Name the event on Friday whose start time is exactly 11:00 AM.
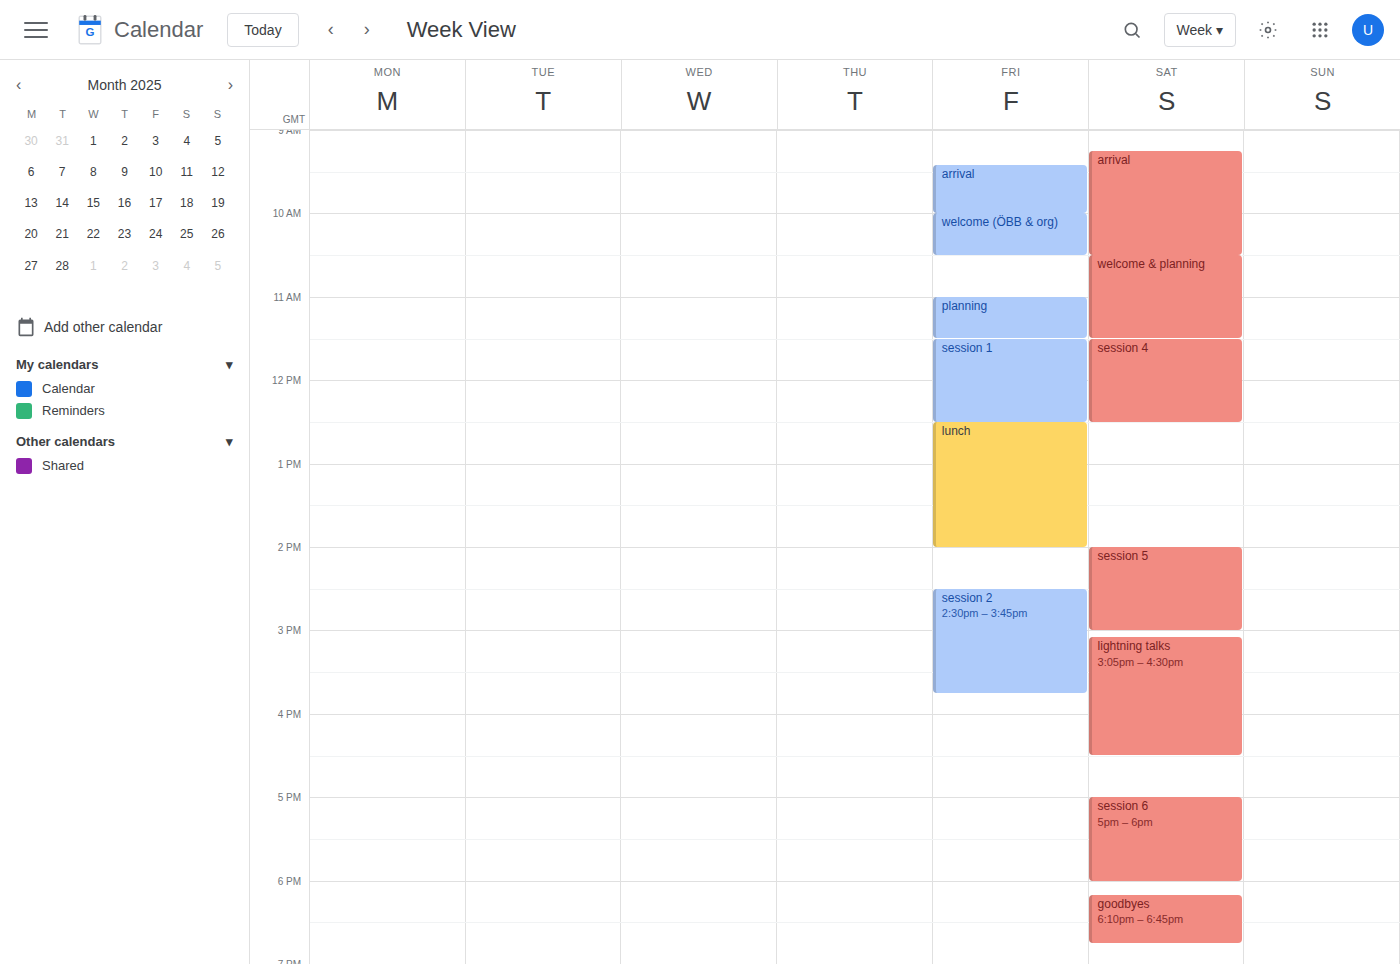
"planning"